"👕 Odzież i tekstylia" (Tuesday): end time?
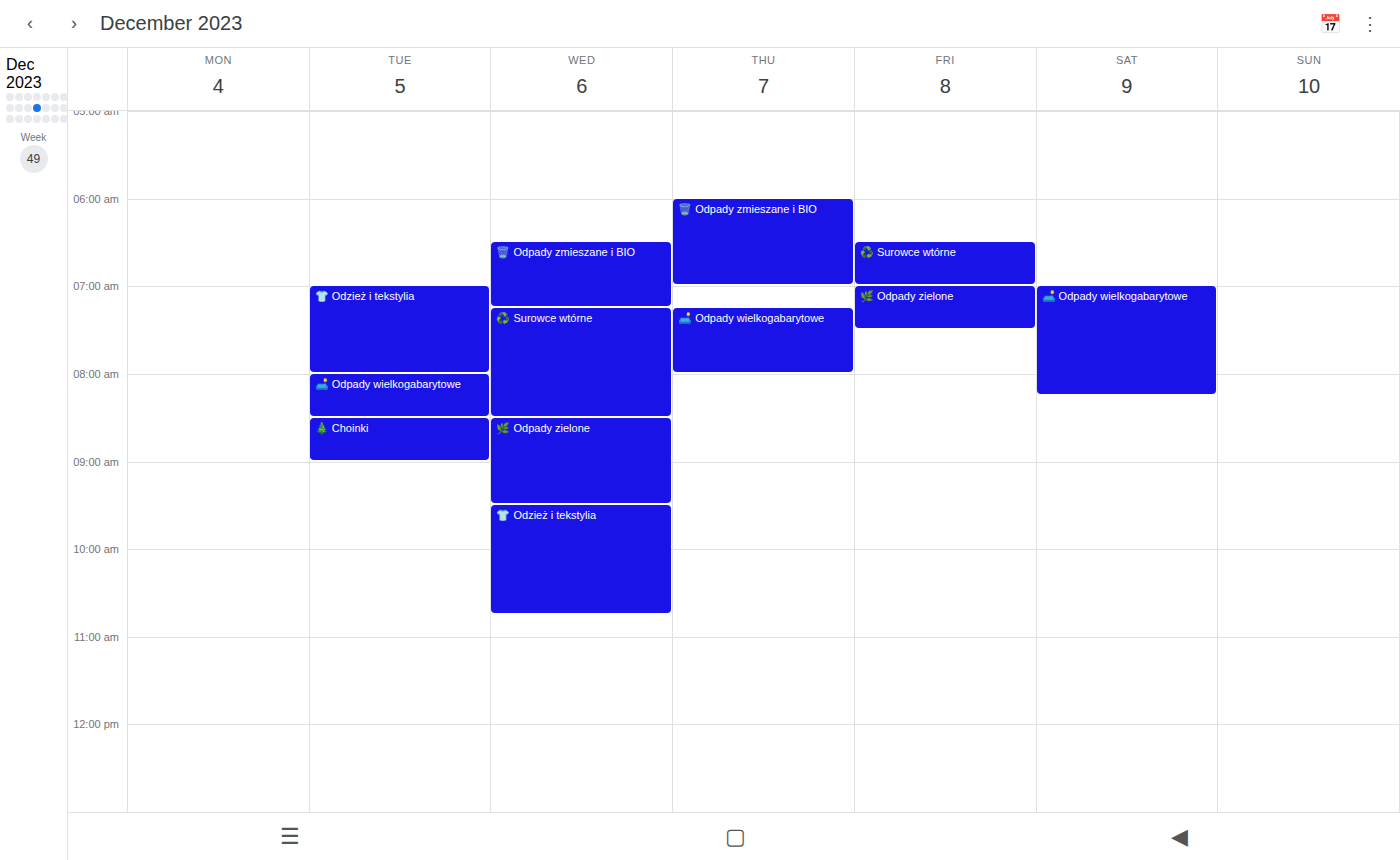
08:00